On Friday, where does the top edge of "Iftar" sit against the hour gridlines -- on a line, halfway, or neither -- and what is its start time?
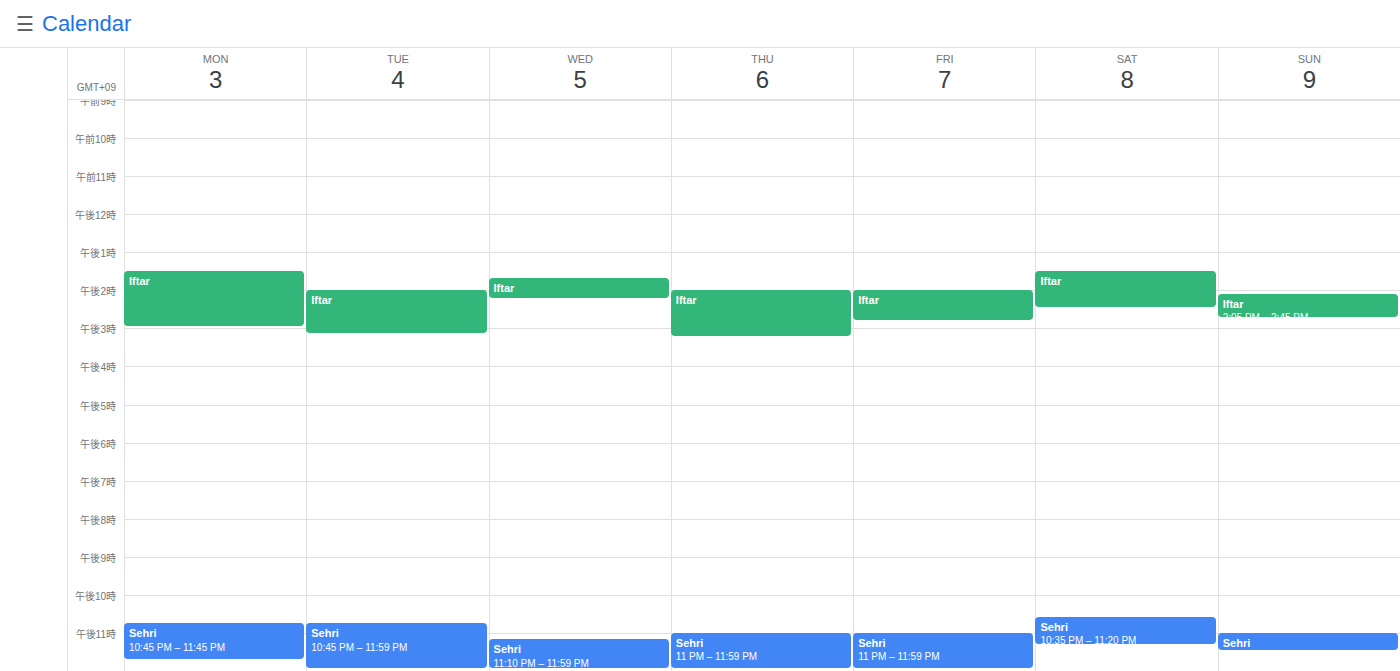
2:00 PM -- exactly on the 2 PM line.